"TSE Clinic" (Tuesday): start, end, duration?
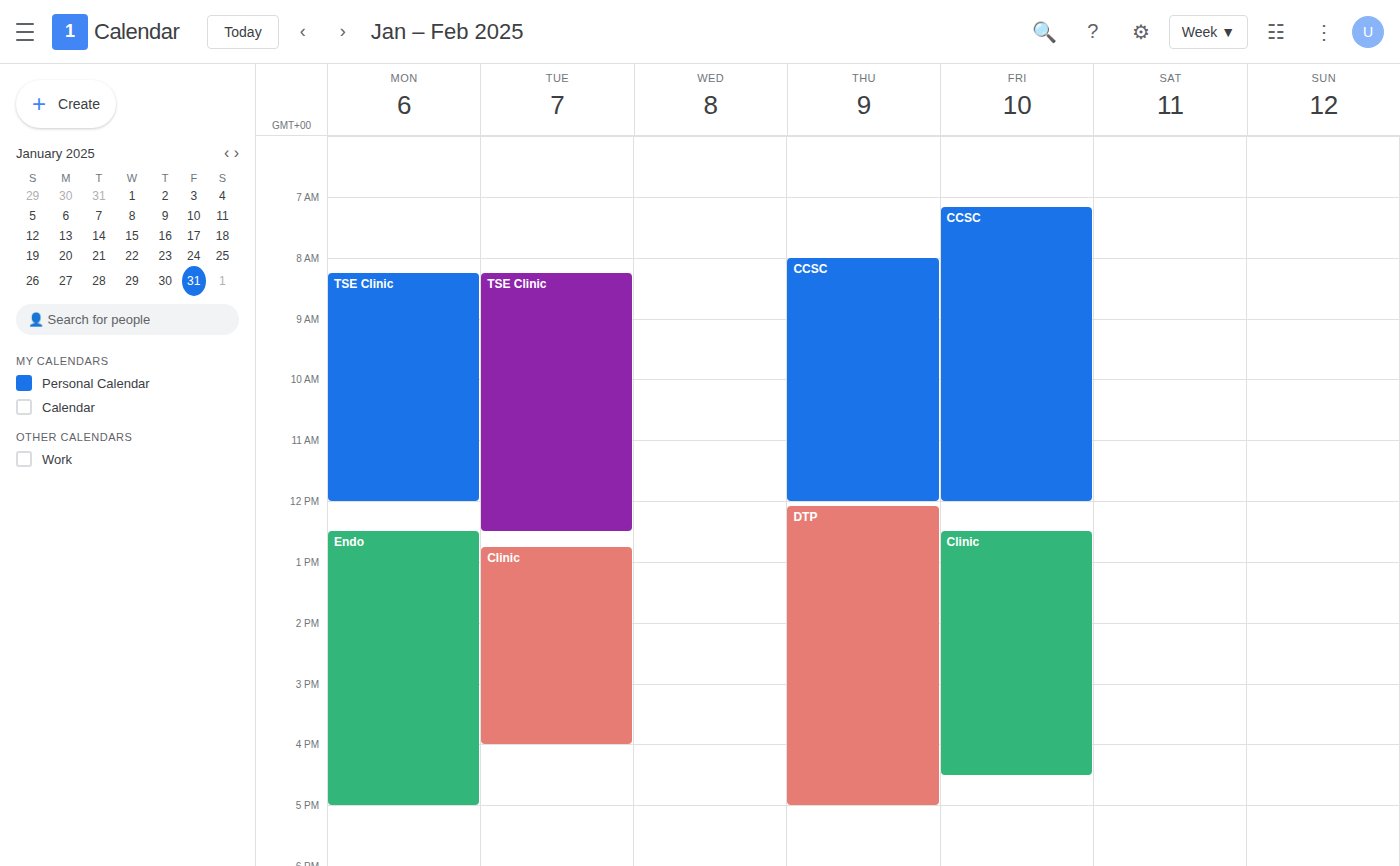
8:15 AM to 12:30 PM, 4 hours 15 minutes